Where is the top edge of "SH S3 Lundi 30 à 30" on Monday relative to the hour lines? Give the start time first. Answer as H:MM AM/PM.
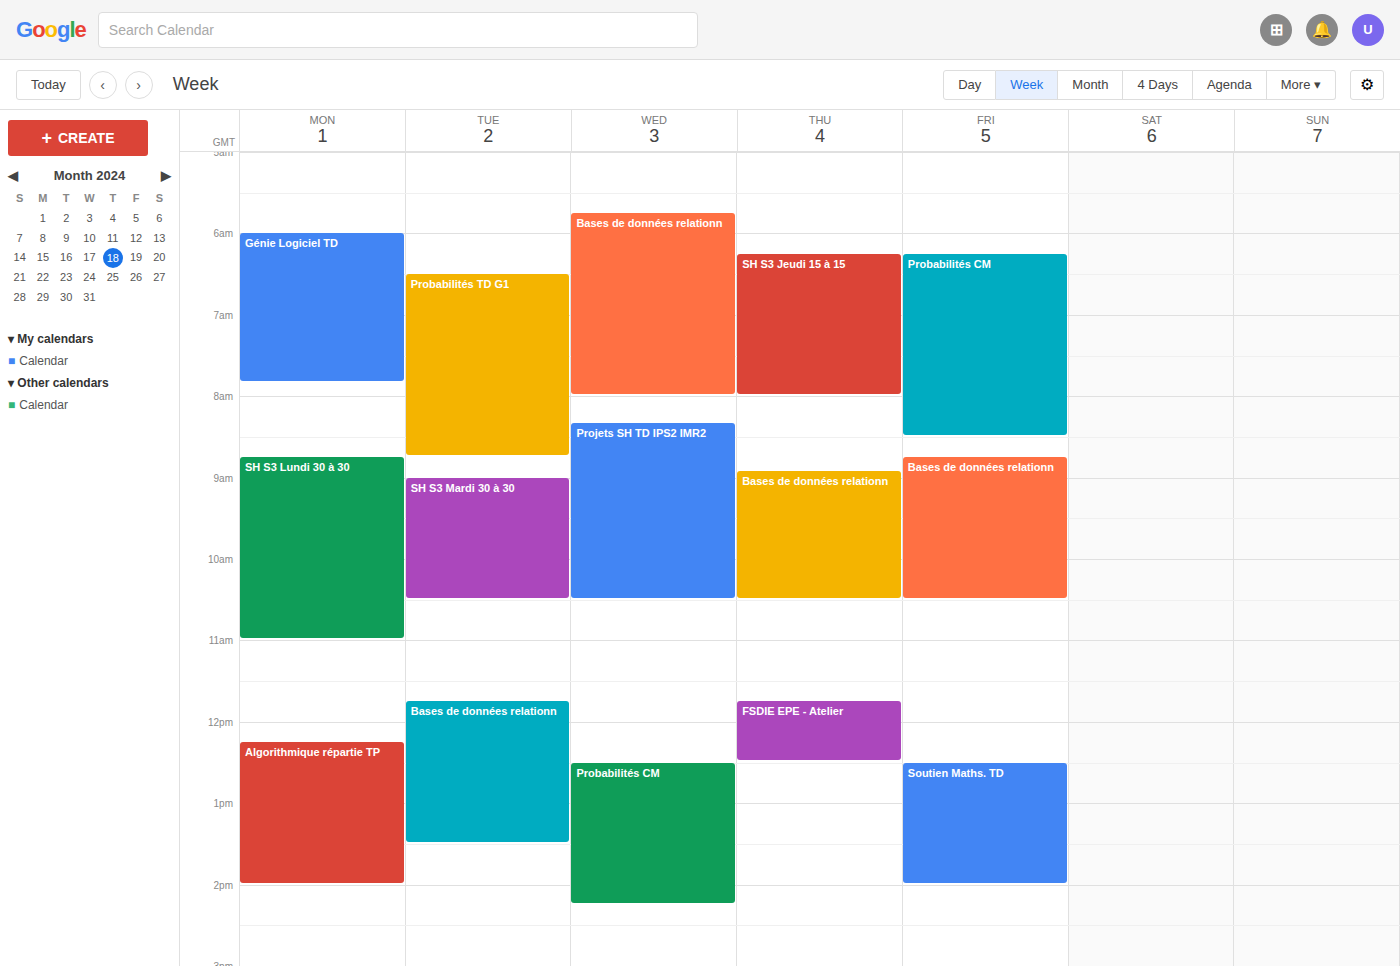
8:45 AM -- neither: three quarters of the way from the 8 AM line to the 9 AM line.